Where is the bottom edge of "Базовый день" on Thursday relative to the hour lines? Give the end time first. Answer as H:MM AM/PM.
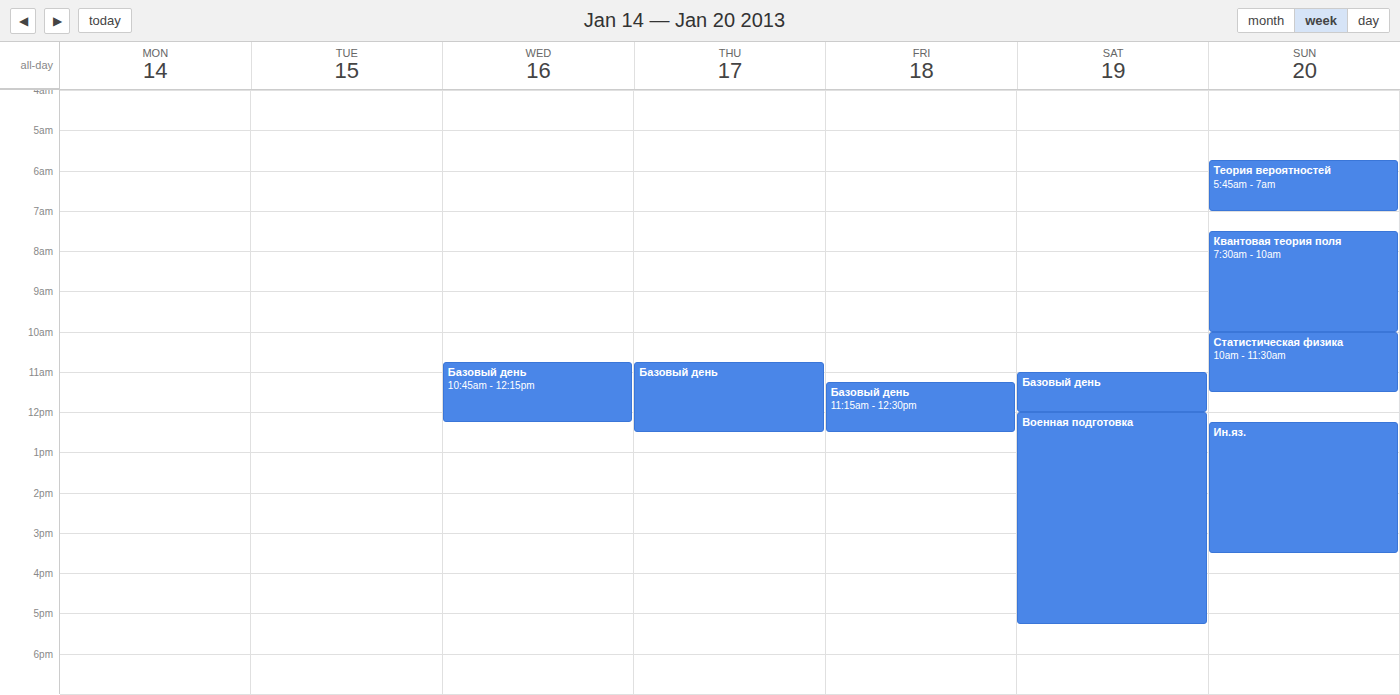
12:30 PM -- halfway between the 12 PM and 1 PM lines.